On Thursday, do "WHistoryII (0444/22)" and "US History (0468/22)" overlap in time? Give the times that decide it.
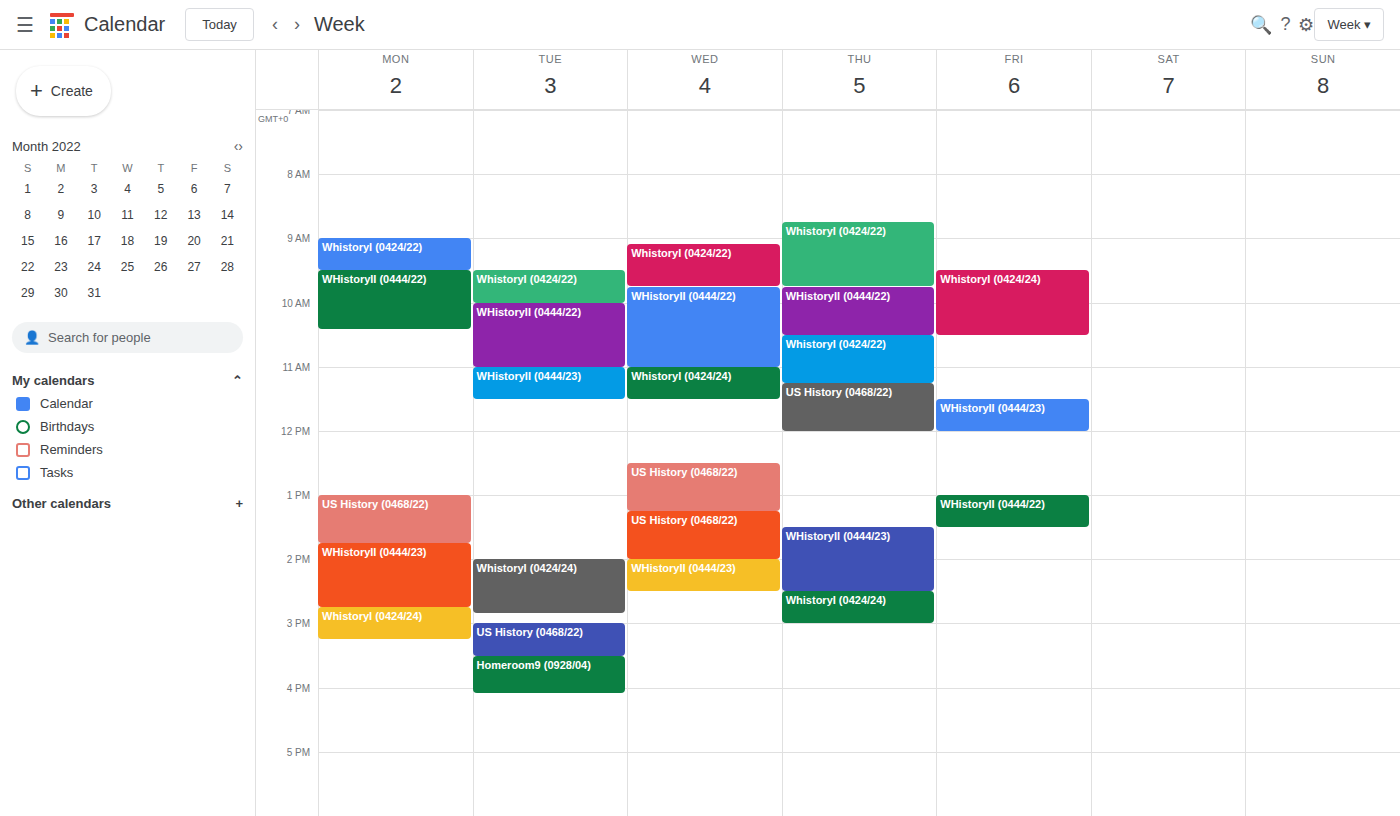
"WHistoryII (0444/22)" ends at 10:30 AM and "US History (0468/22)" starts at 11:15 AM -- no overlap.